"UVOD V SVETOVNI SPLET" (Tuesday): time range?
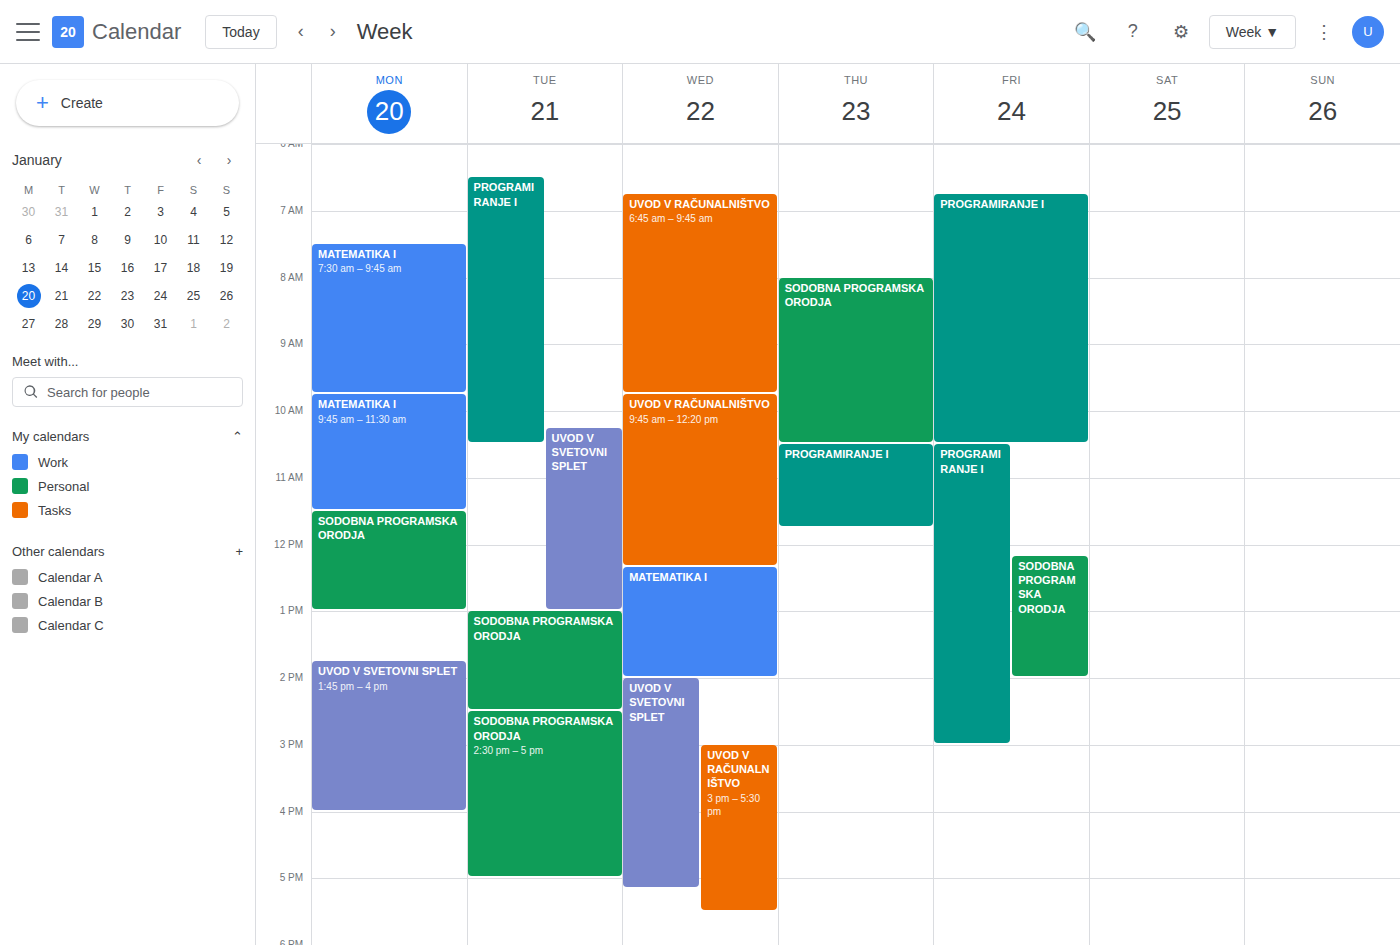
10:15 AM to 1:00 PM